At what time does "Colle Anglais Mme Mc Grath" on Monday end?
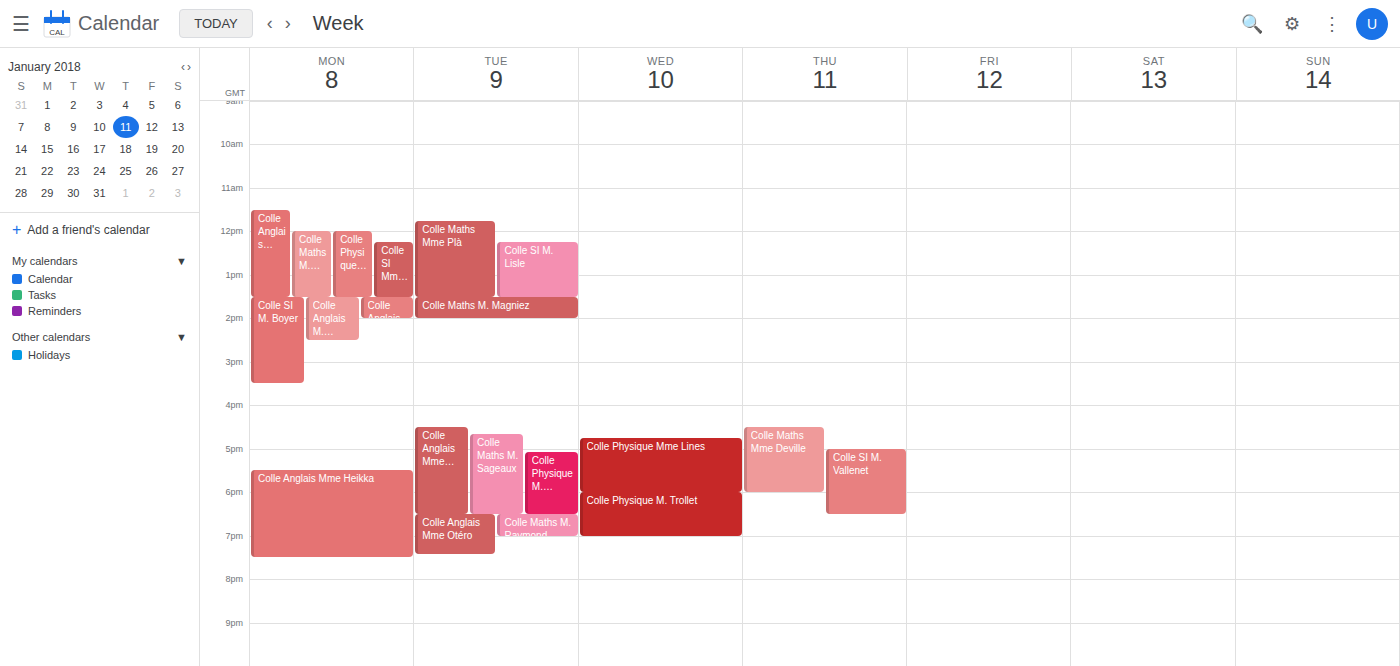
1:30 PM